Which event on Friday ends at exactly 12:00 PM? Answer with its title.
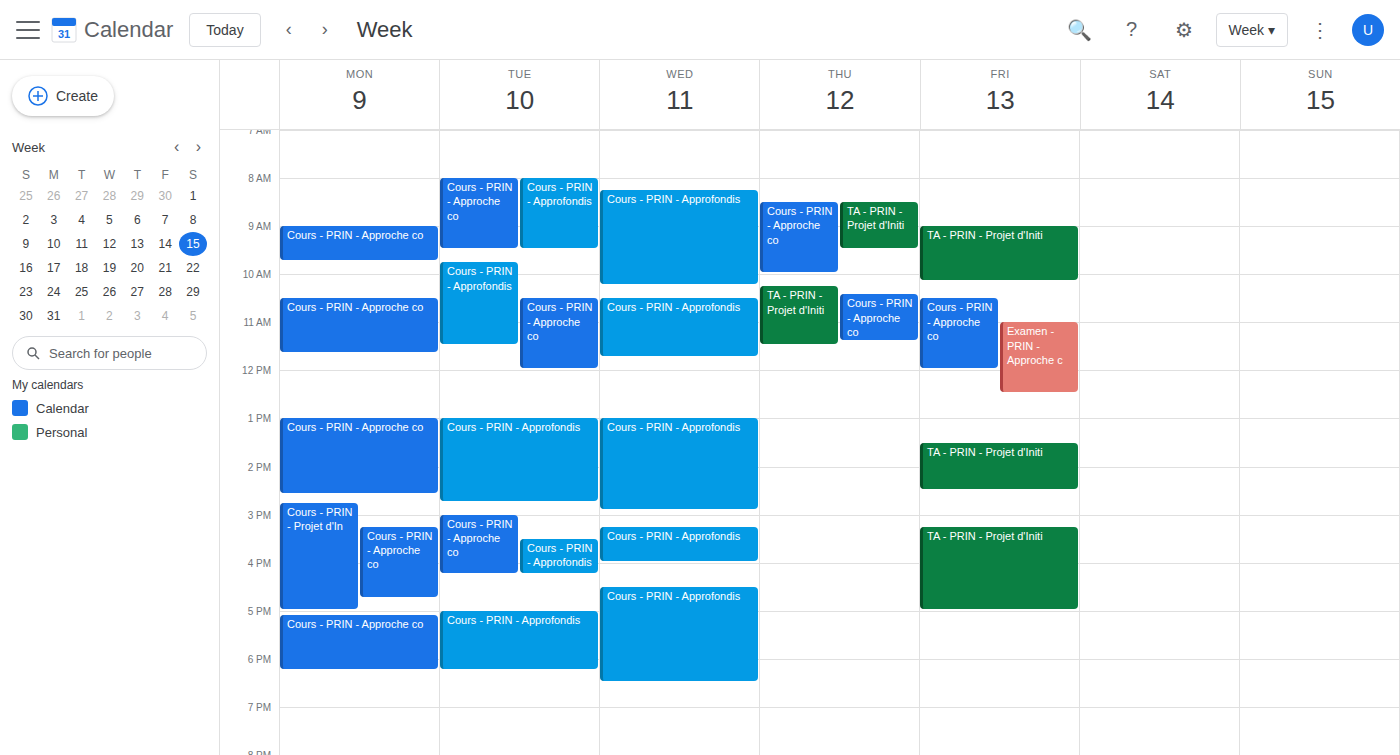
"Cours - PRIN - Approche co"